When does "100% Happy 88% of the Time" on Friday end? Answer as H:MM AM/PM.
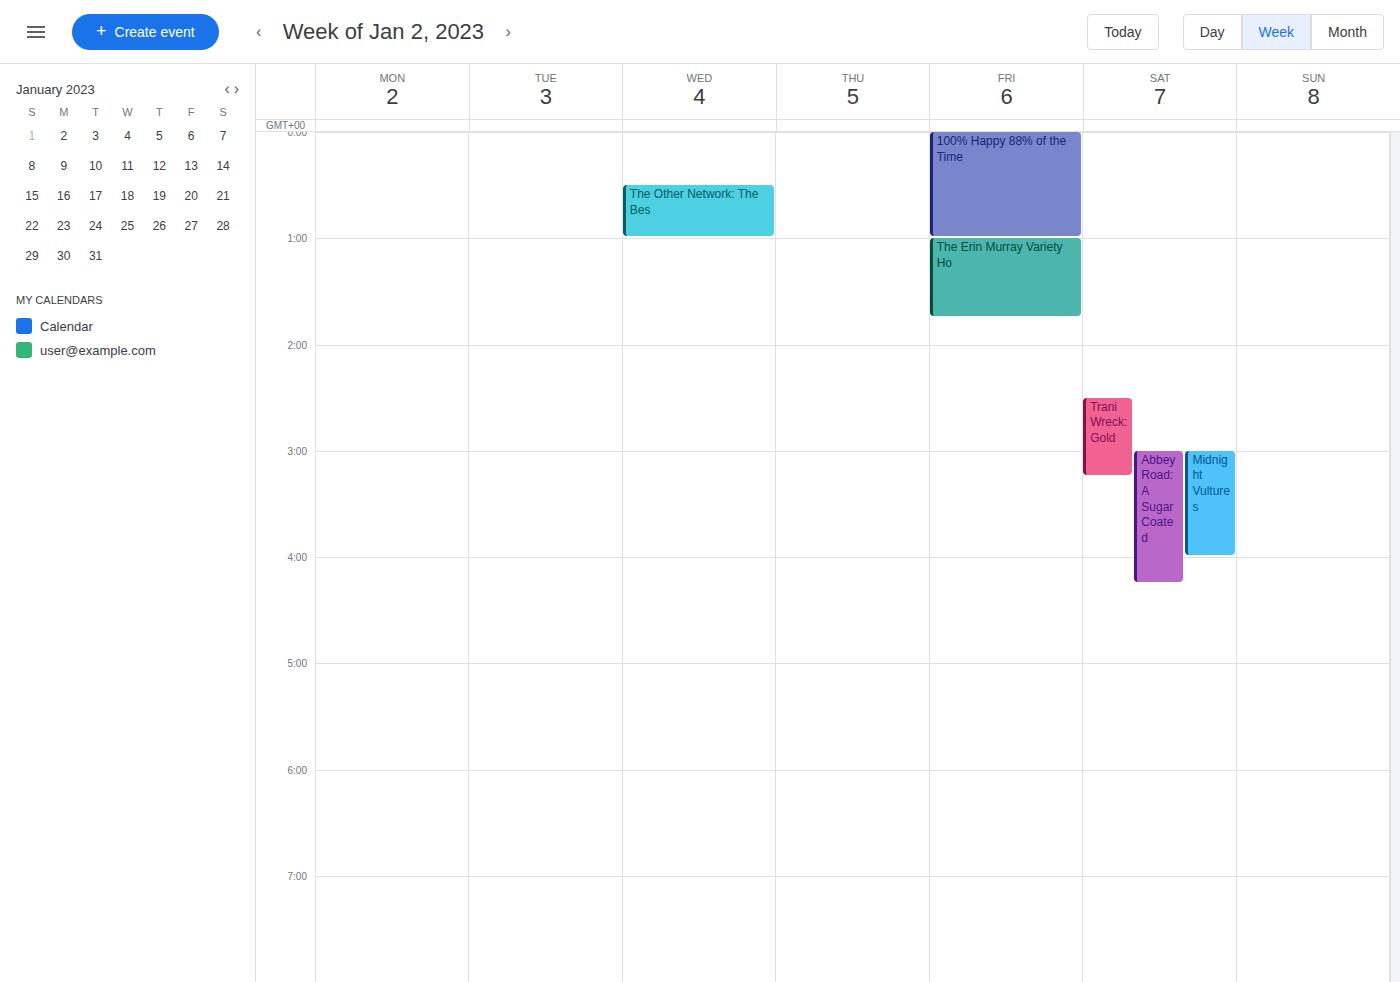
1:00 AM